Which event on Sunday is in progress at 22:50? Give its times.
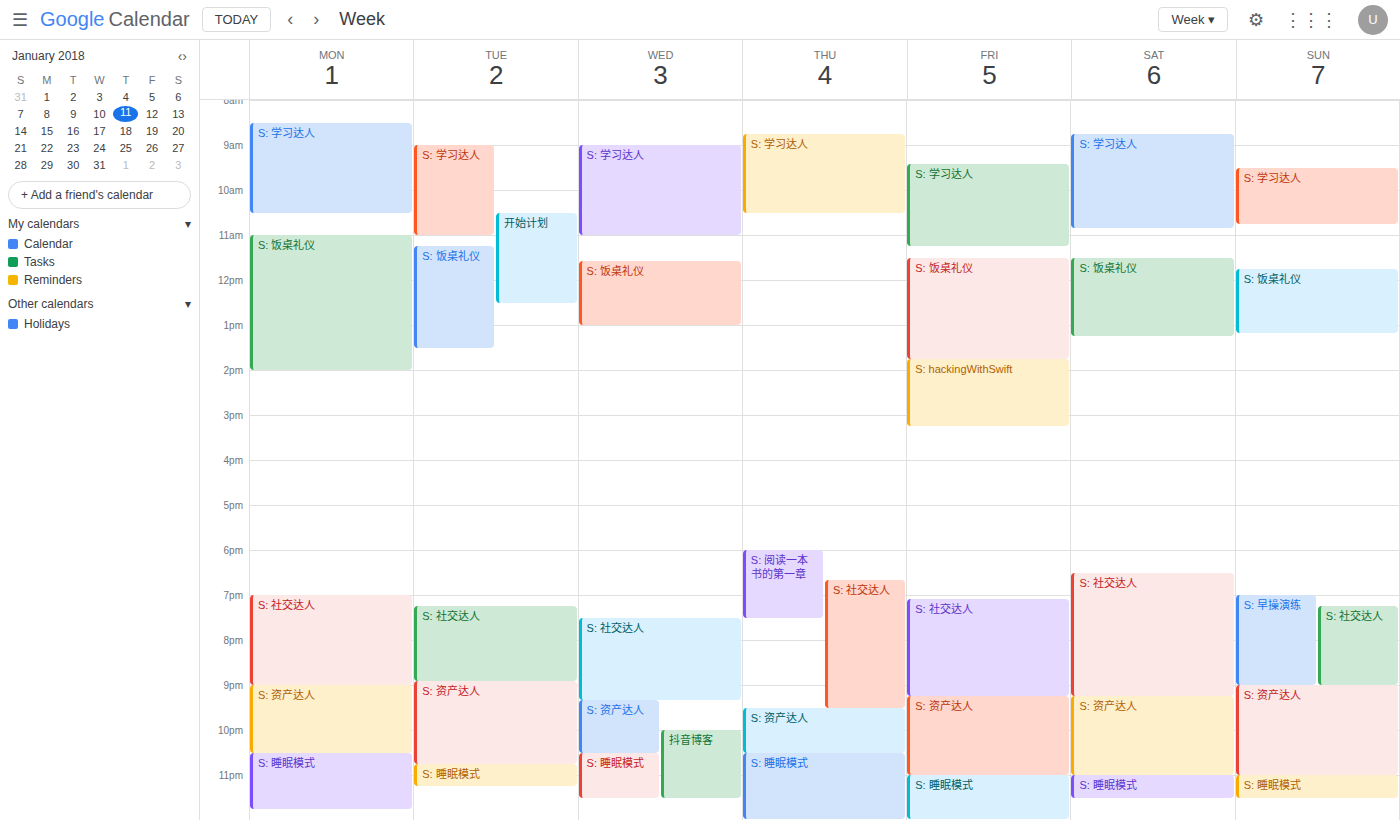
"S: 资产达人", 21:00 to 23:00